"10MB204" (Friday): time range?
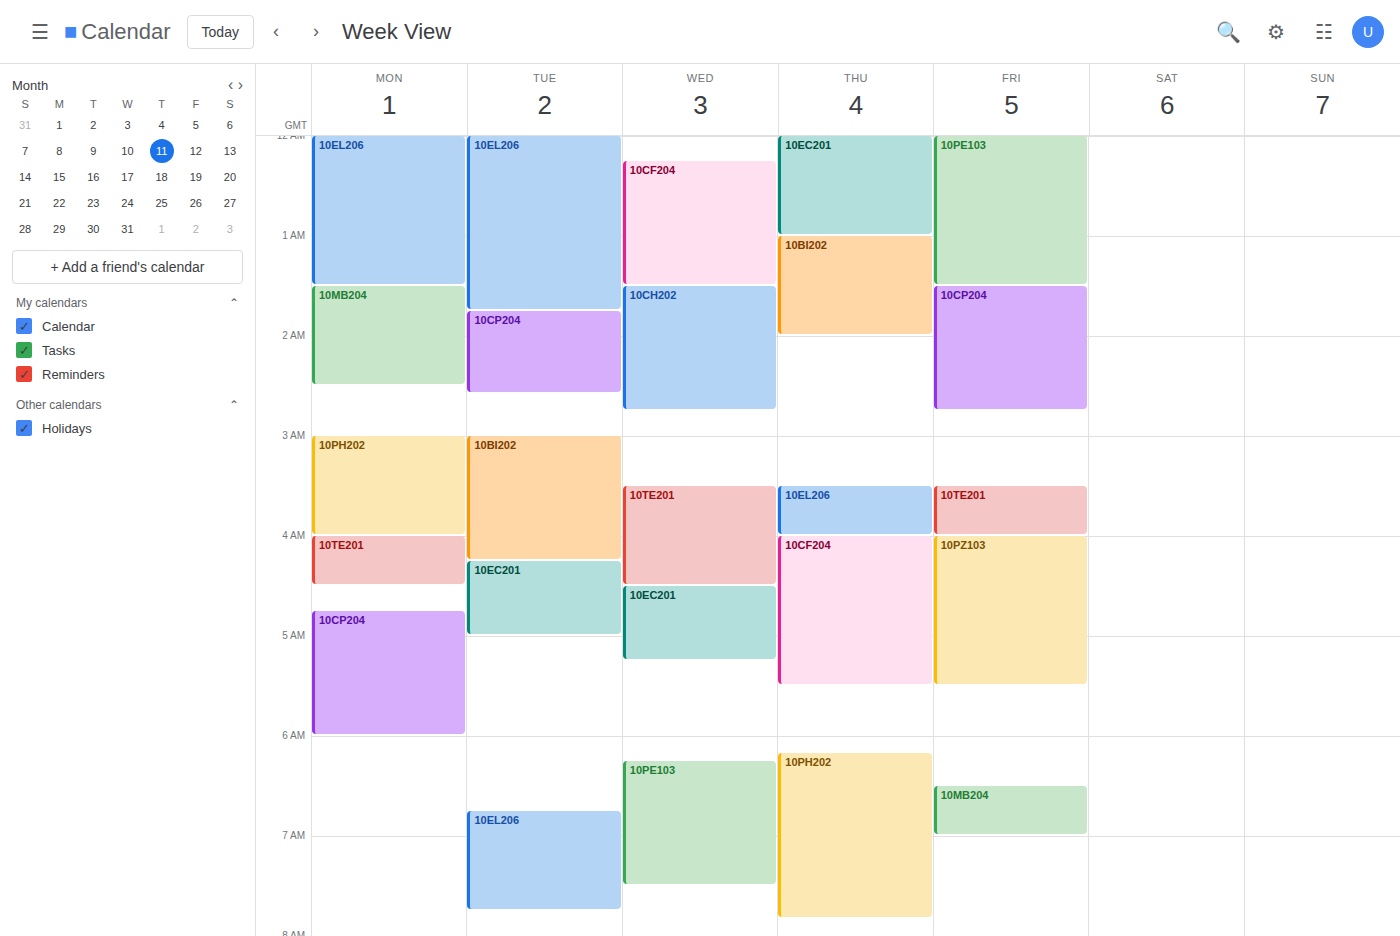
6:30 AM to 7:00 AM